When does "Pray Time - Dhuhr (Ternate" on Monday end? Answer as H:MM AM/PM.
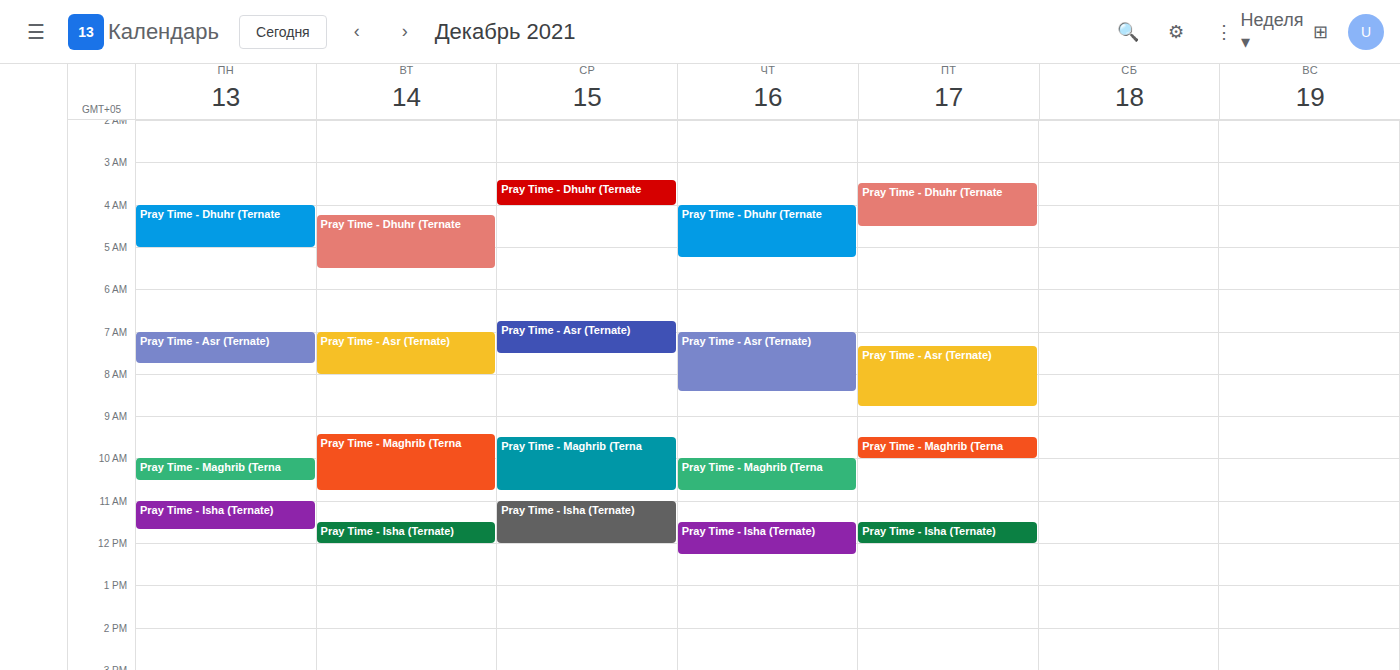
5:00 AM